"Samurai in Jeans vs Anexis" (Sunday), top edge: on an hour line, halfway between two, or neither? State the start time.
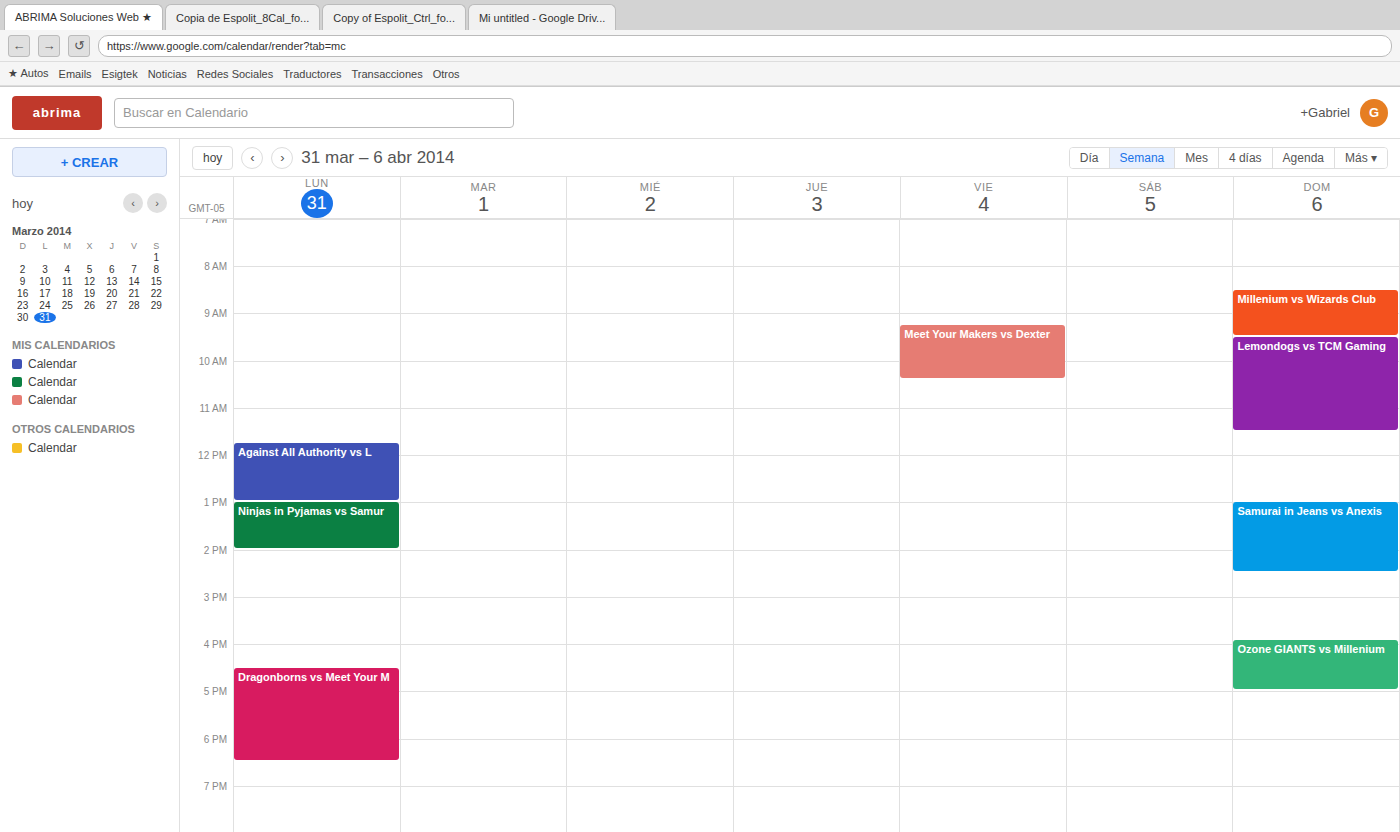
1:00 PM -- exactly on the 1 PM line.